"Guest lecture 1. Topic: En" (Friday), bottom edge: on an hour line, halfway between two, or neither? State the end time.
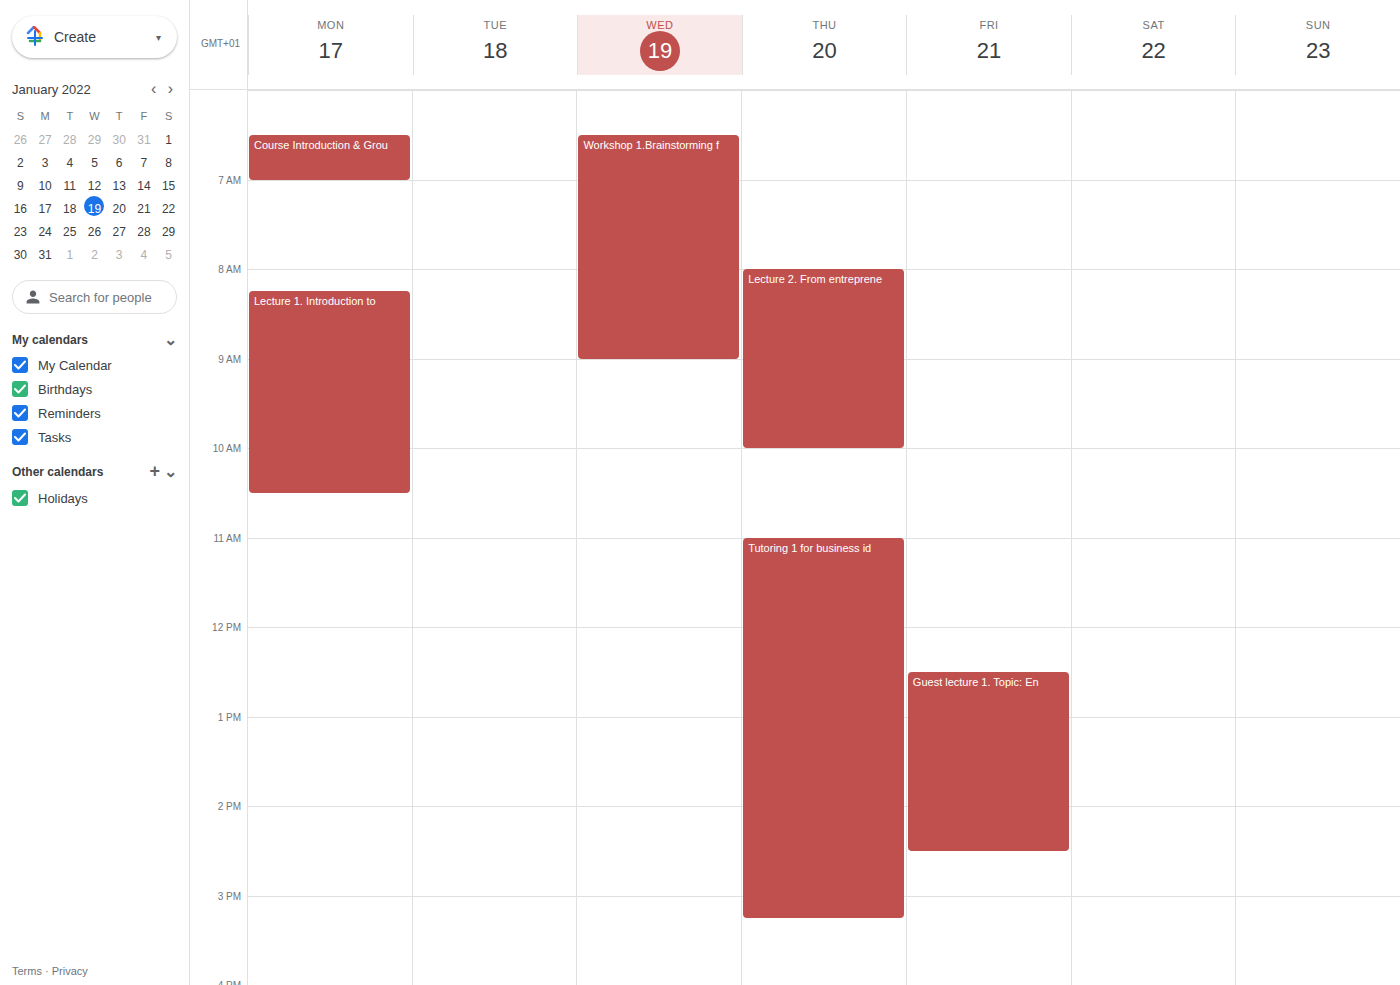
2:30 PM -- halfway between the 2 PM and 3 PM lines.